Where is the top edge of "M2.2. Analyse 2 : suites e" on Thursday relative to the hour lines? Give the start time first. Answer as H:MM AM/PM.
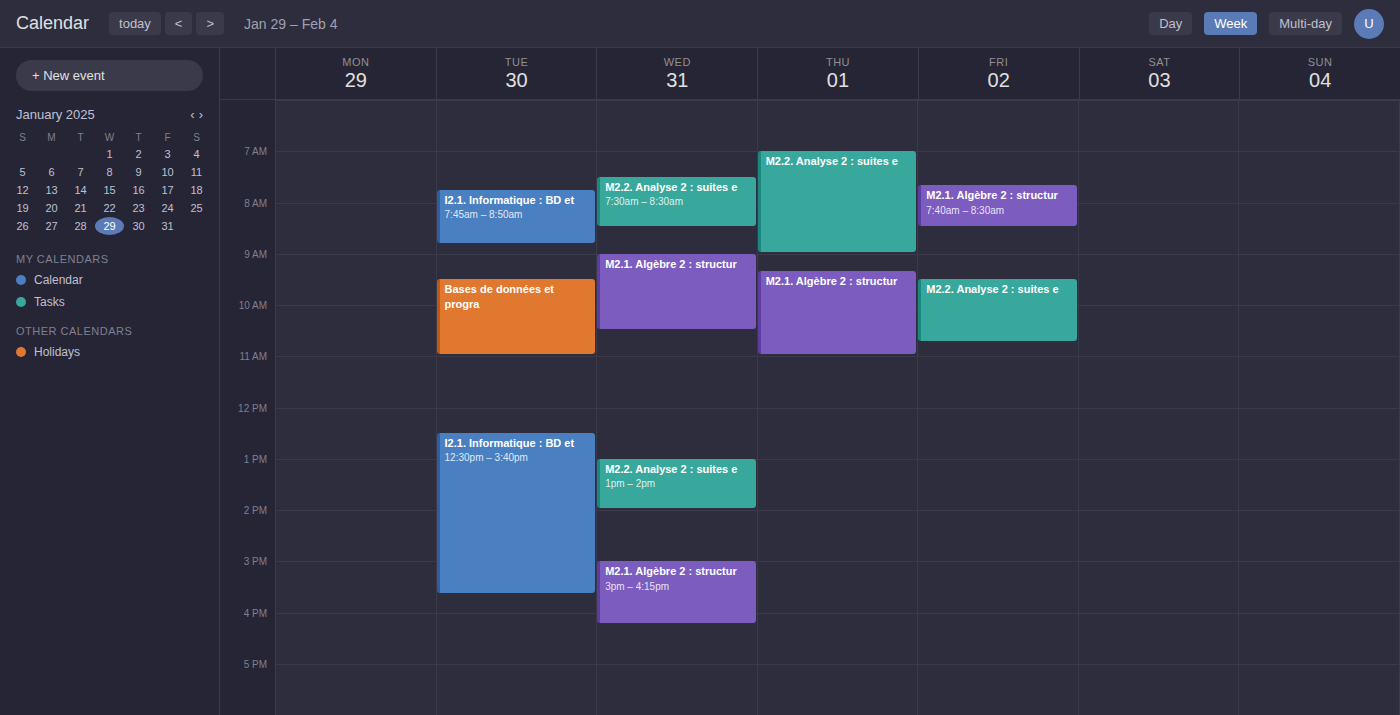
7:00 AM -- exactly on the 7 AM line.